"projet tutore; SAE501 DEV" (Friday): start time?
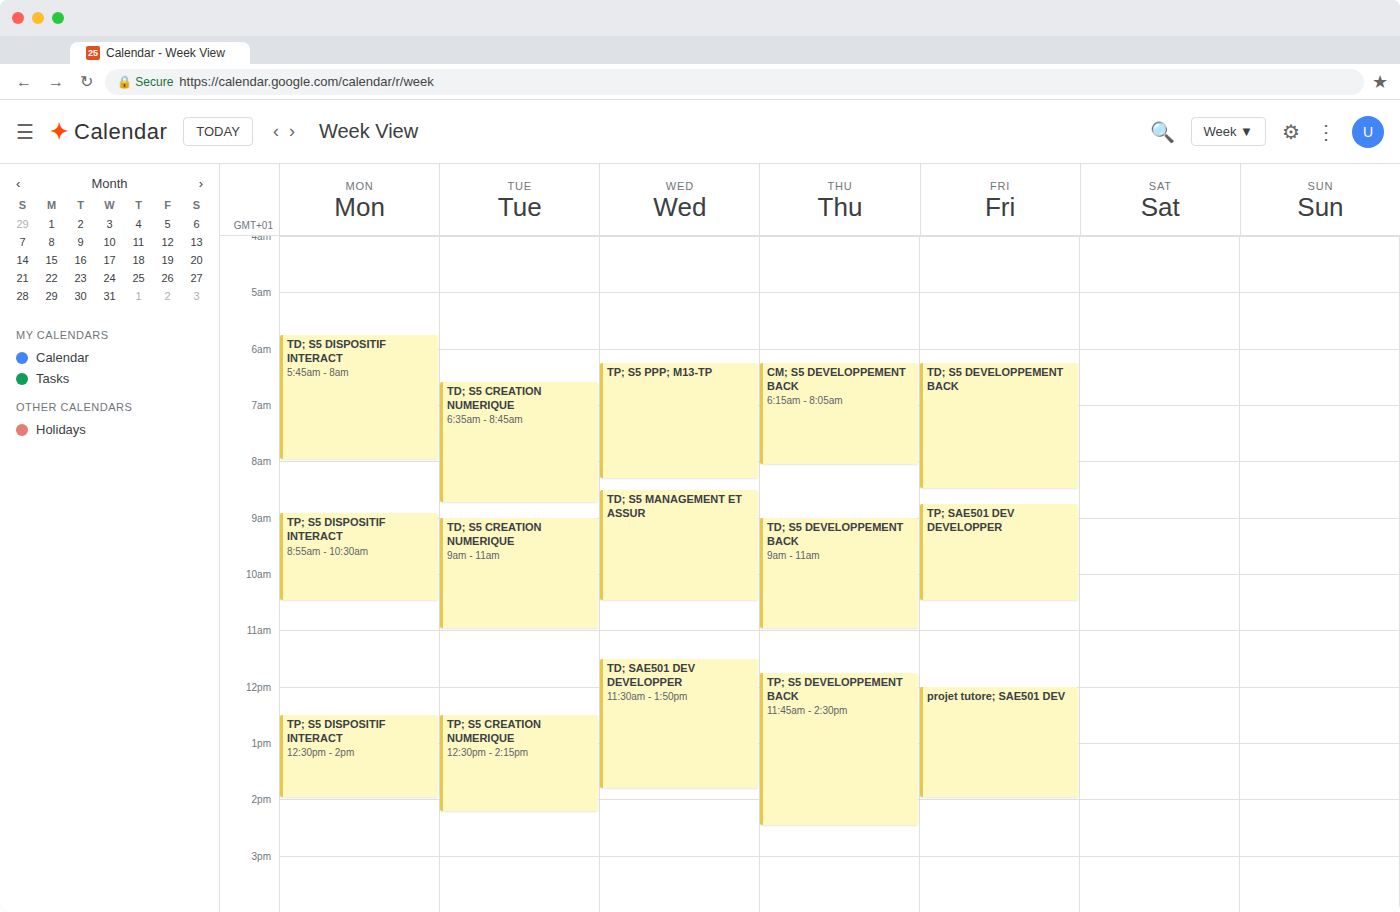
12:00 PM